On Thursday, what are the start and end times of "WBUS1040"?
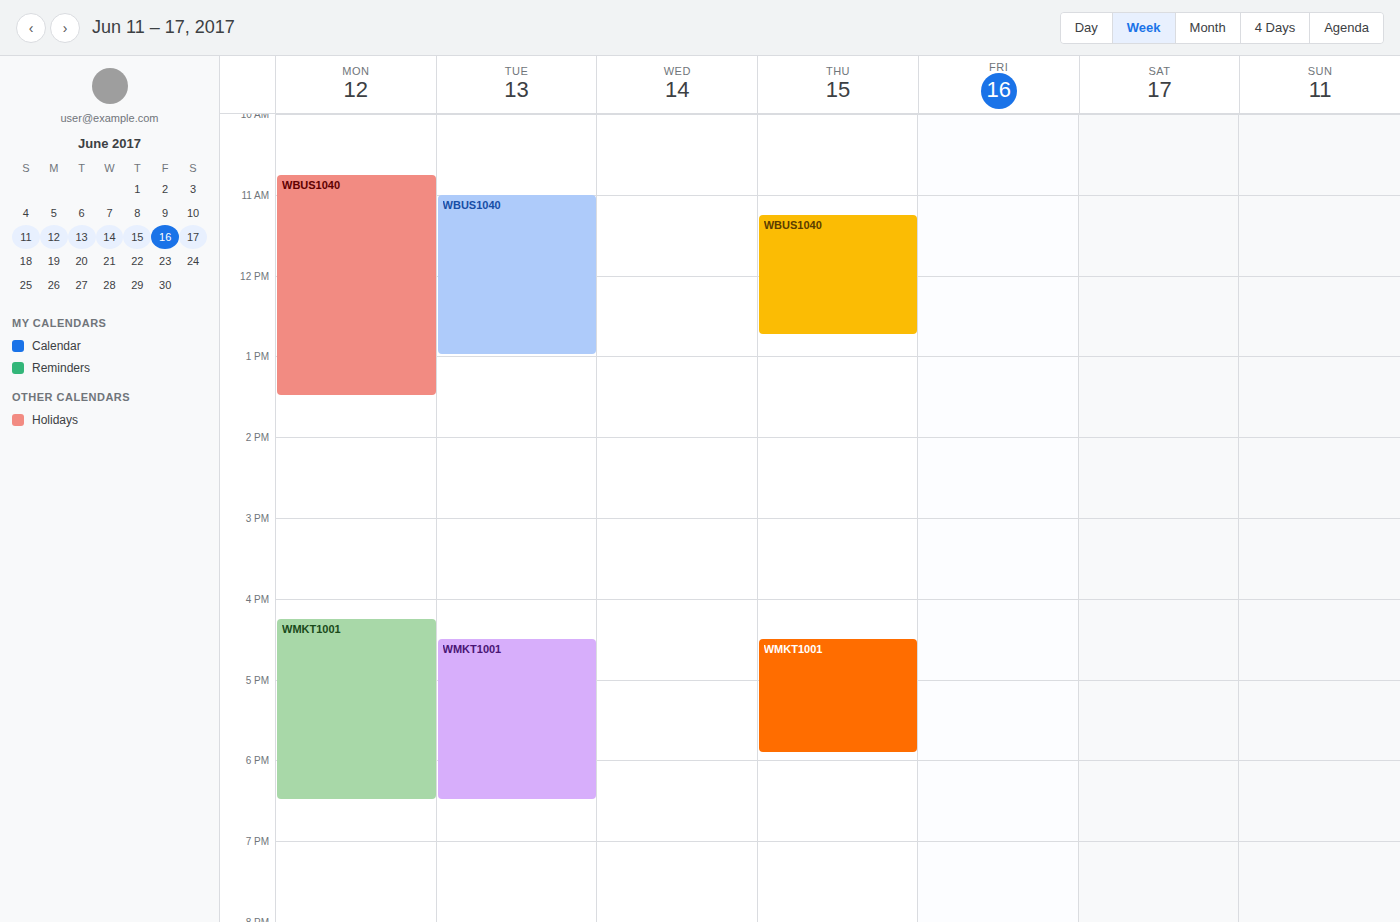
11:15 to 12:45